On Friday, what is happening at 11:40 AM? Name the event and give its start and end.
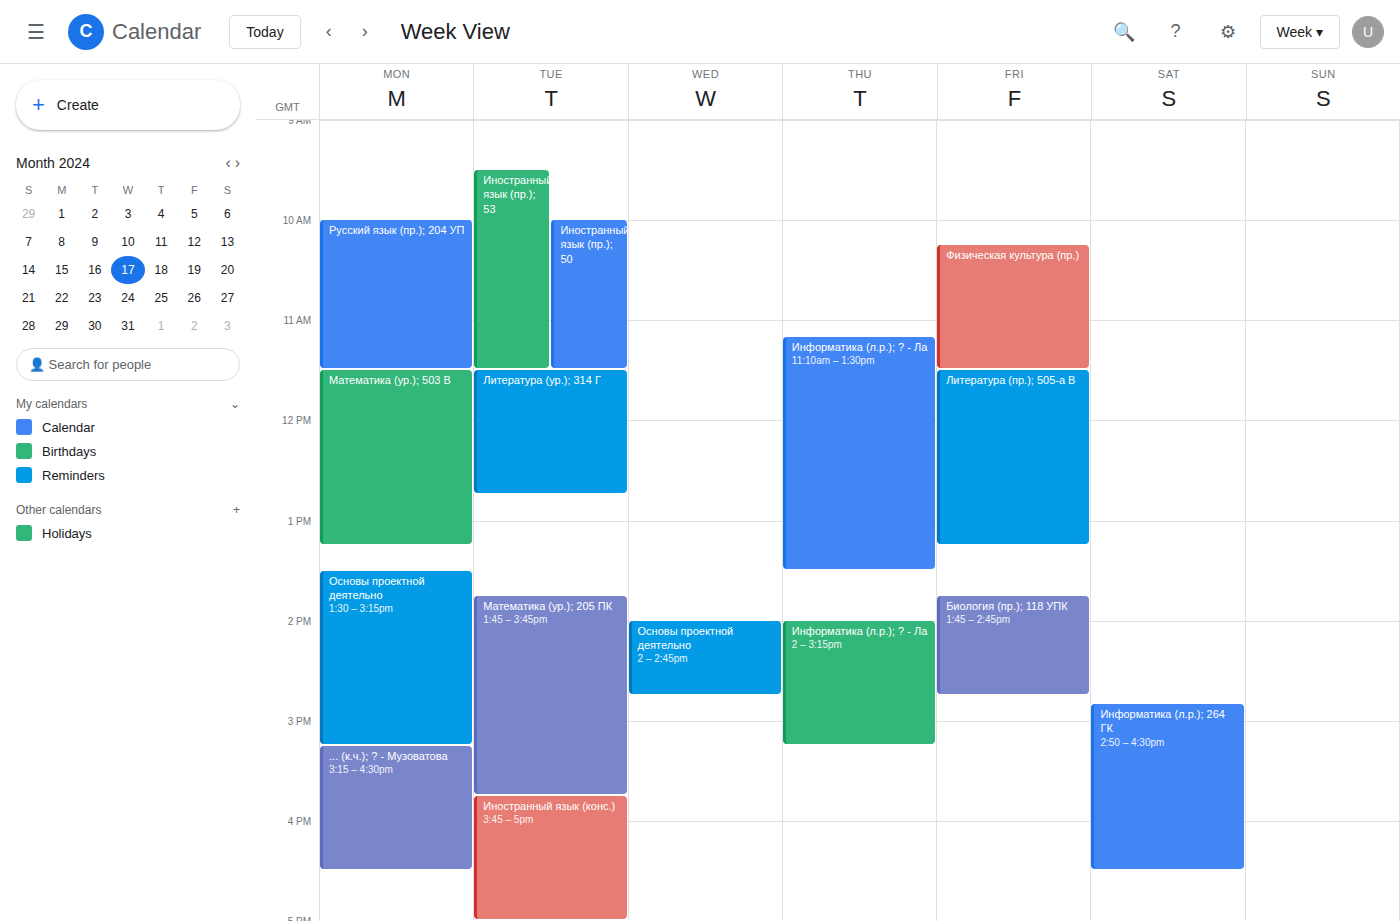
"Литература (пр.); 505-а В", 11:30 AM to 1:15 PM